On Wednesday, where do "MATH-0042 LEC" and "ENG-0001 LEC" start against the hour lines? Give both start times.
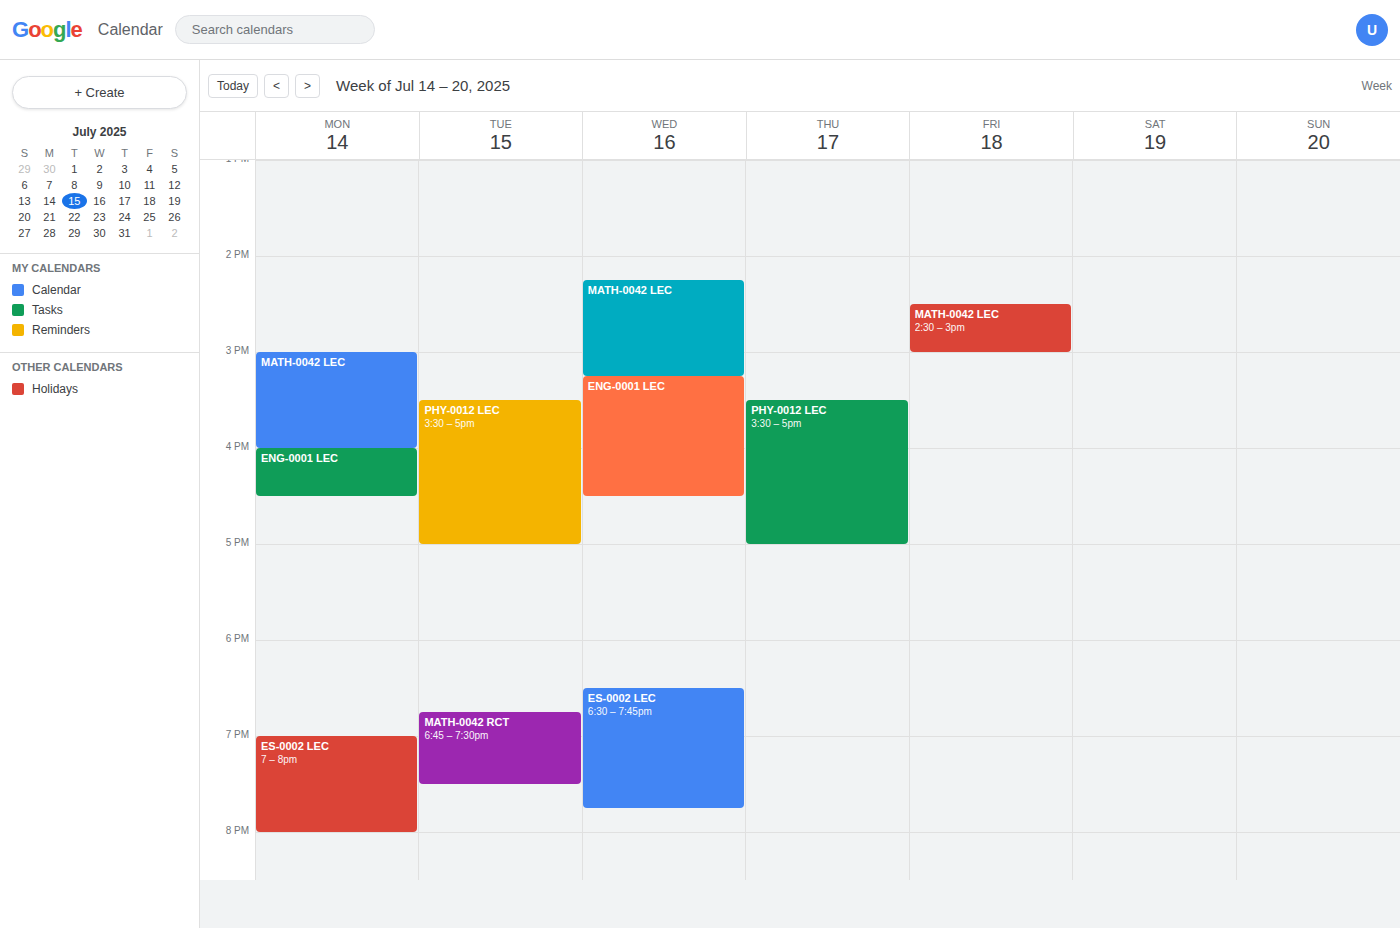
"MATH-0042 LEC": 14:15, neither: a quarter of the way from the 14:00 line to the 15:00 line. "ENG-0001 LEC": 15:15, neither: a quarter of the way from the 15:00 line to the 16:00 line.